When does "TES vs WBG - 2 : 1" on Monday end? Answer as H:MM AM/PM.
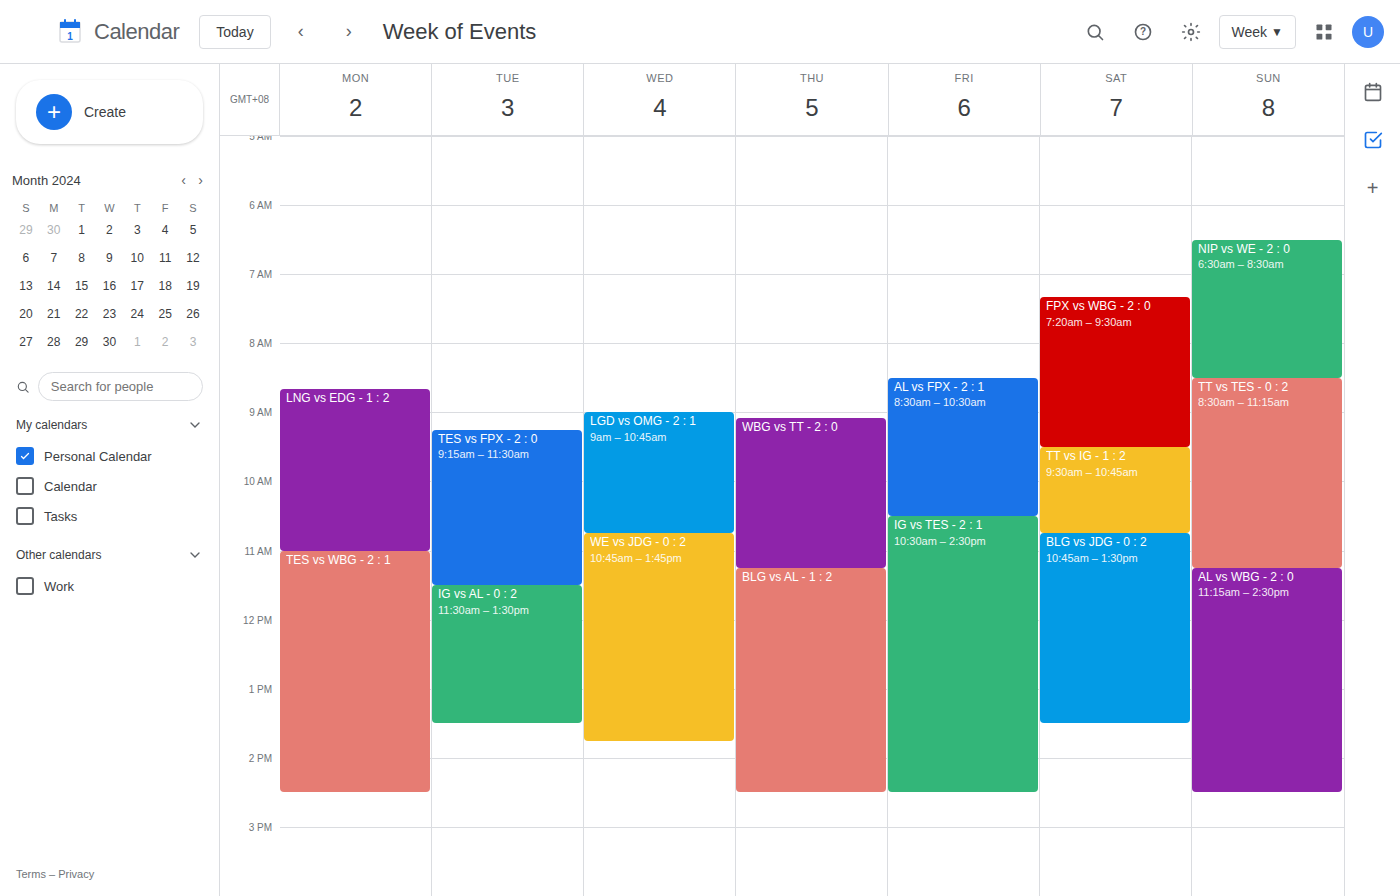
2:30 PM